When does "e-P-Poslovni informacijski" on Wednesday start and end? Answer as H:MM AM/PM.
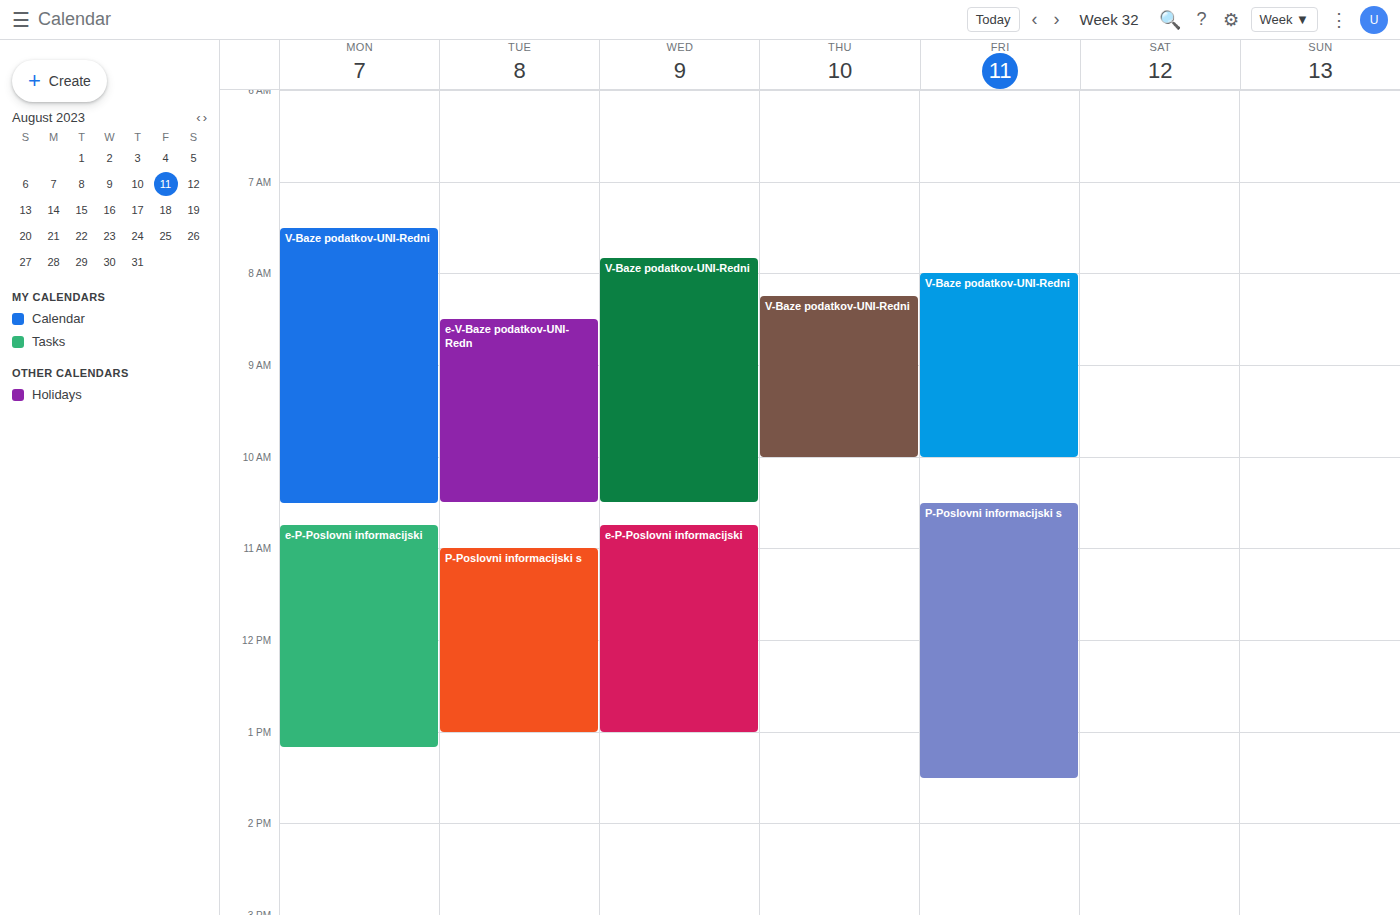
10:45 AM to 1:00 PM